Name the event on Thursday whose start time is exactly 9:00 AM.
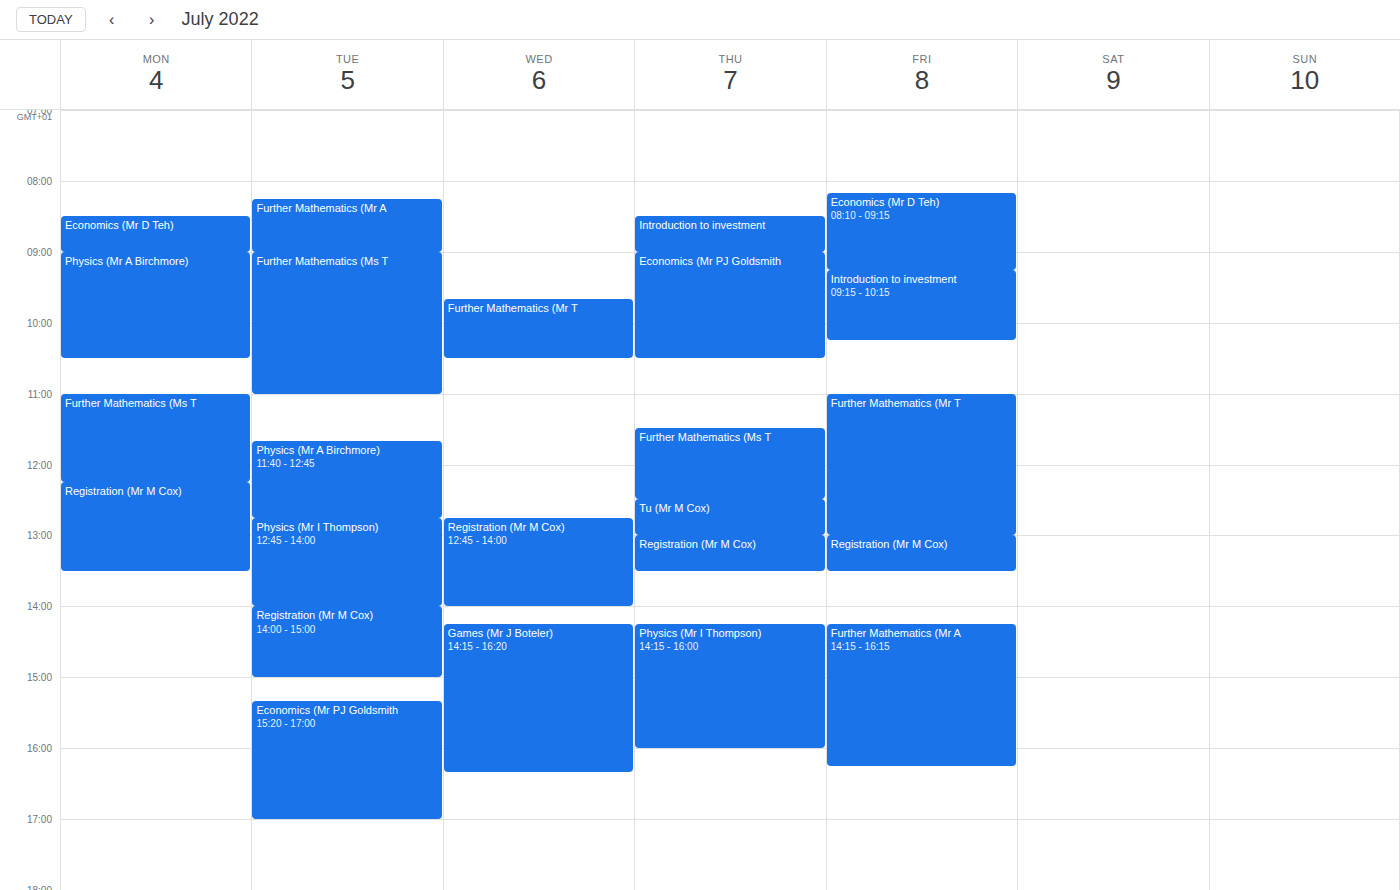
"Economics (Mr PJ Goldsmith"